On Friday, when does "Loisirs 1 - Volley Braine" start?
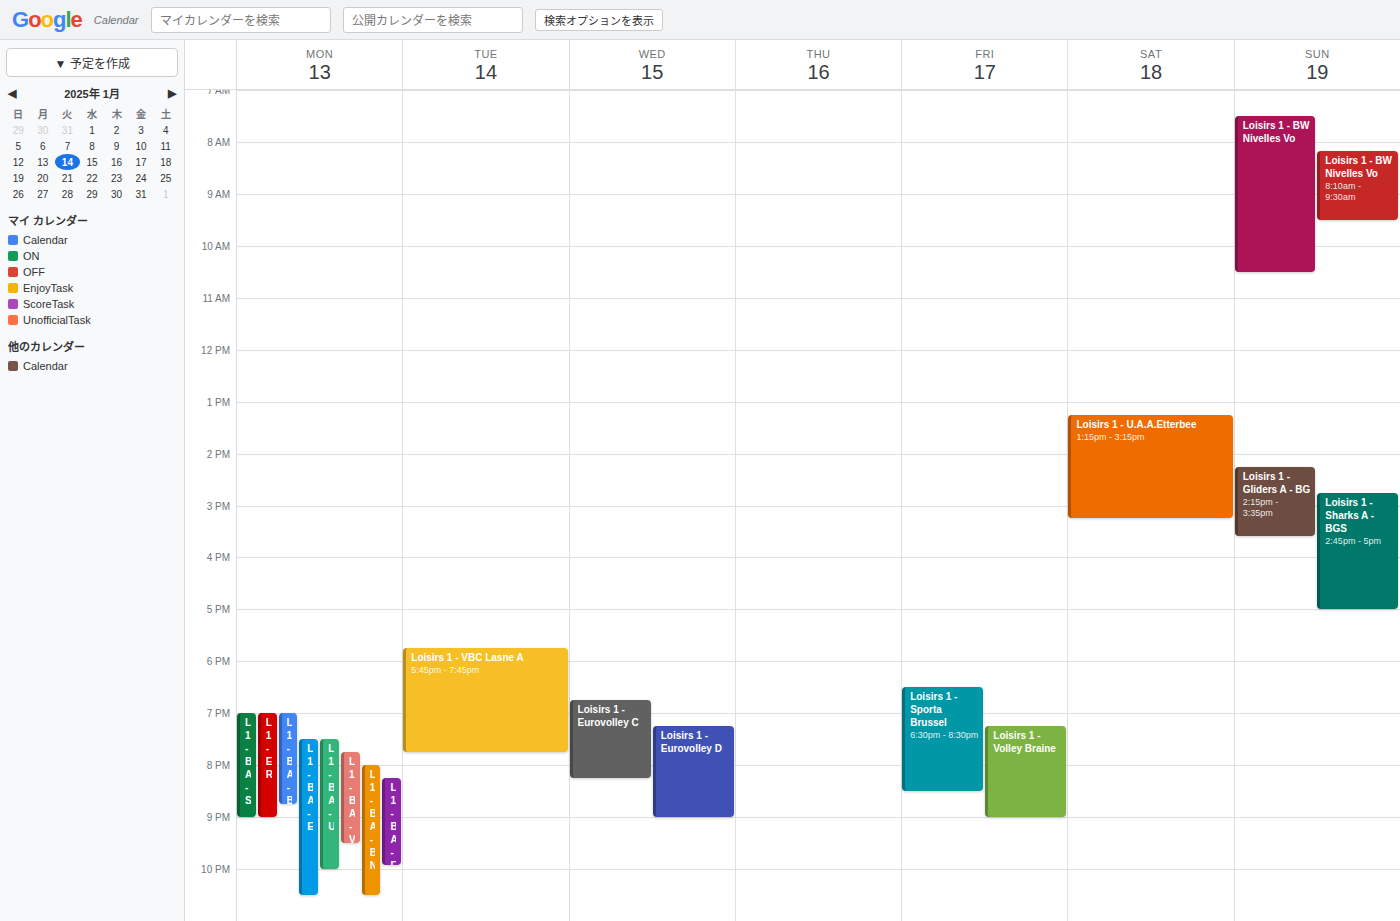
7:15 PM